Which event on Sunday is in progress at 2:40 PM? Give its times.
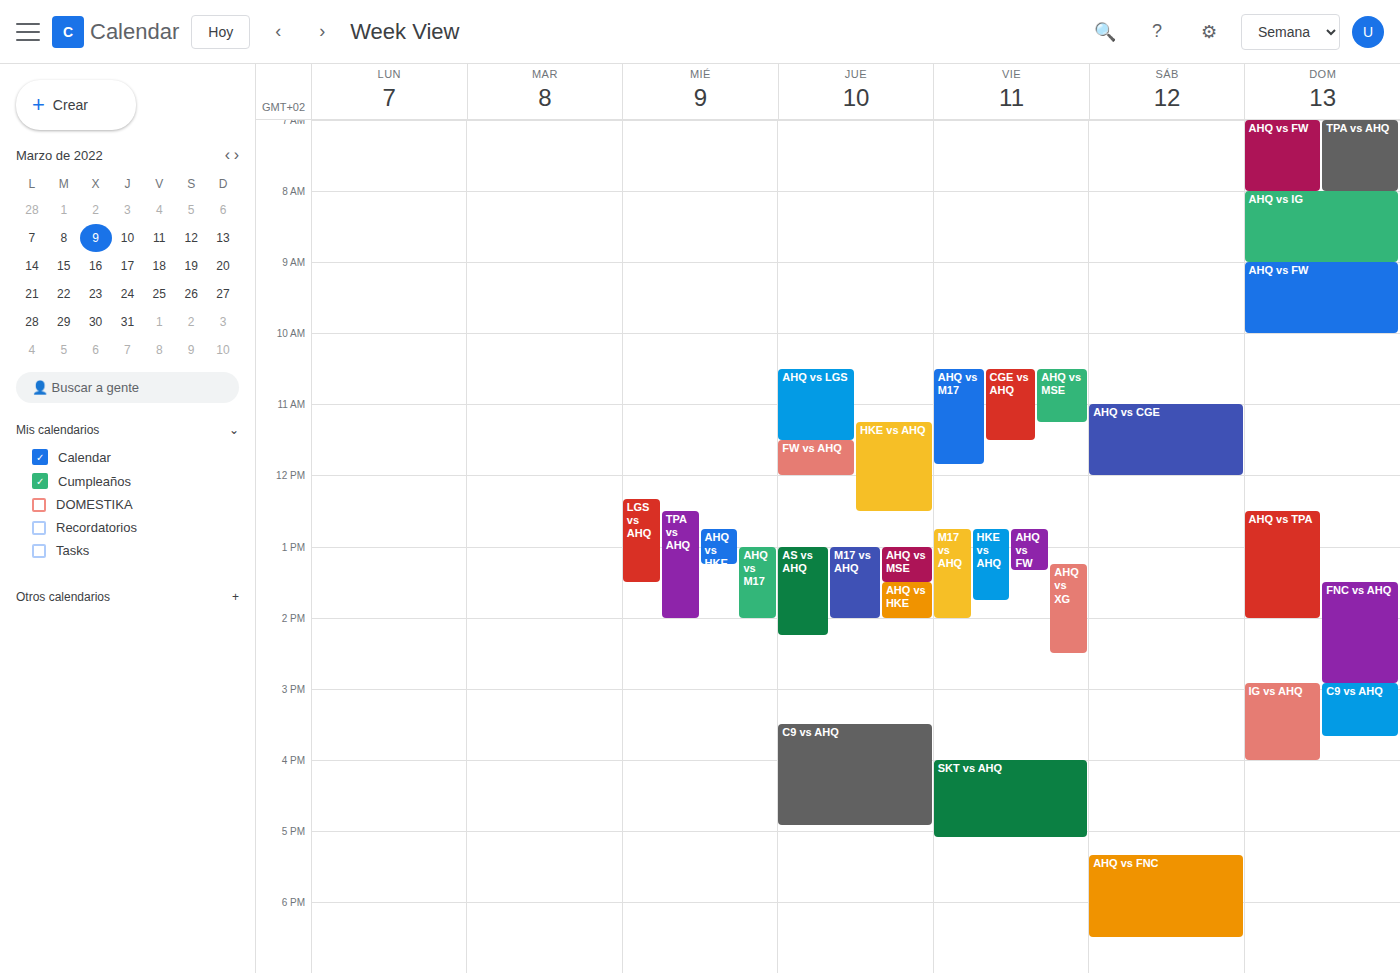
"FNC vs AHQ", 1:30 PM to 2:55 PM